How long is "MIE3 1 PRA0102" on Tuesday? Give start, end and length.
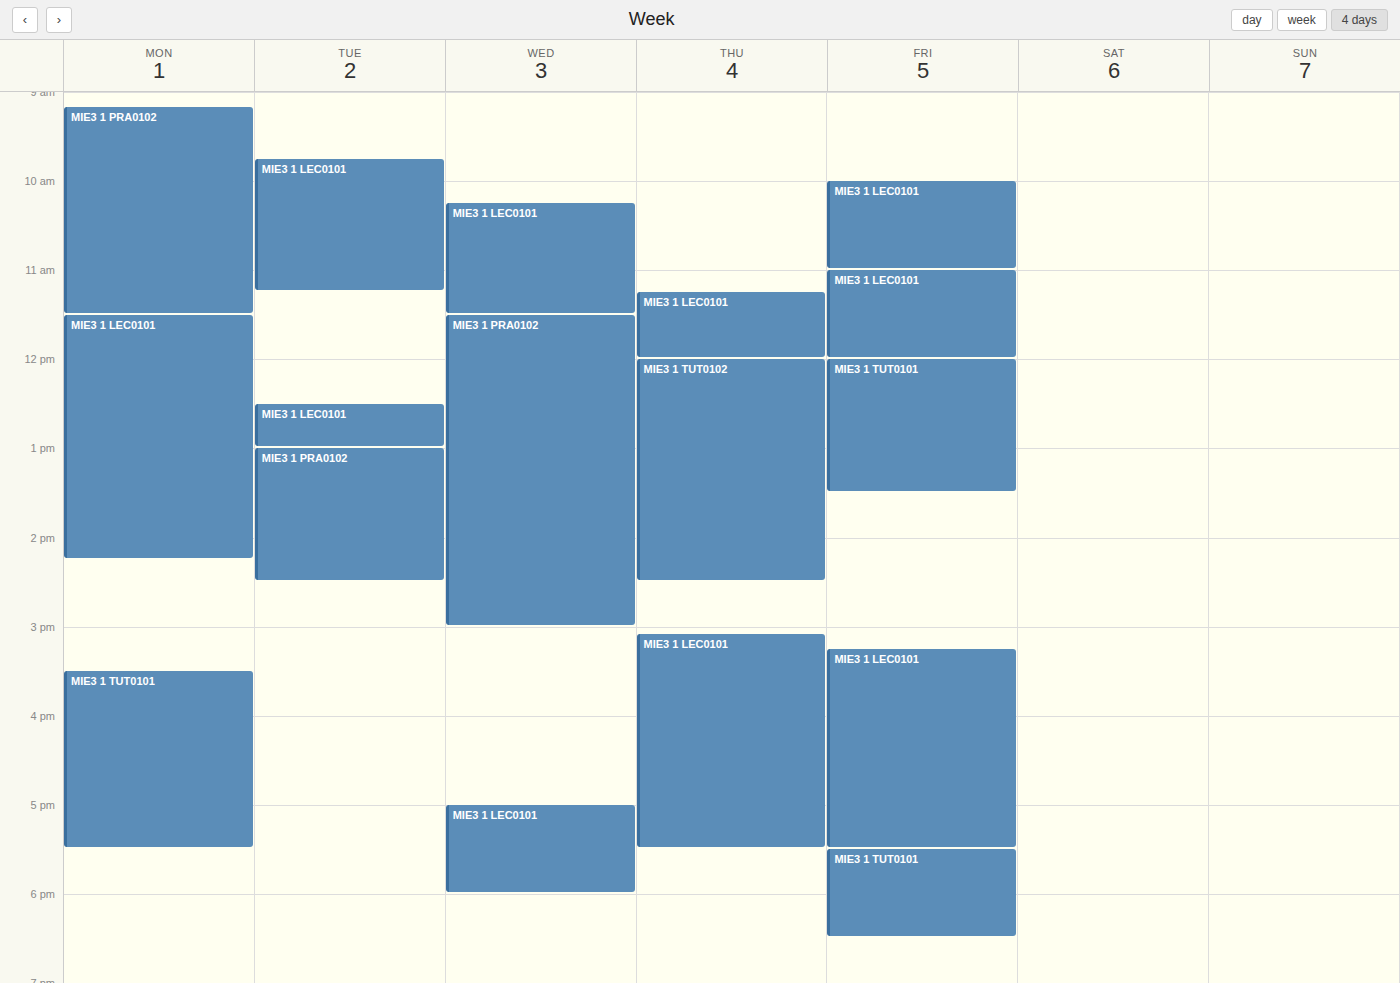
13:00 to 14:30, 1 hour 30 minutes